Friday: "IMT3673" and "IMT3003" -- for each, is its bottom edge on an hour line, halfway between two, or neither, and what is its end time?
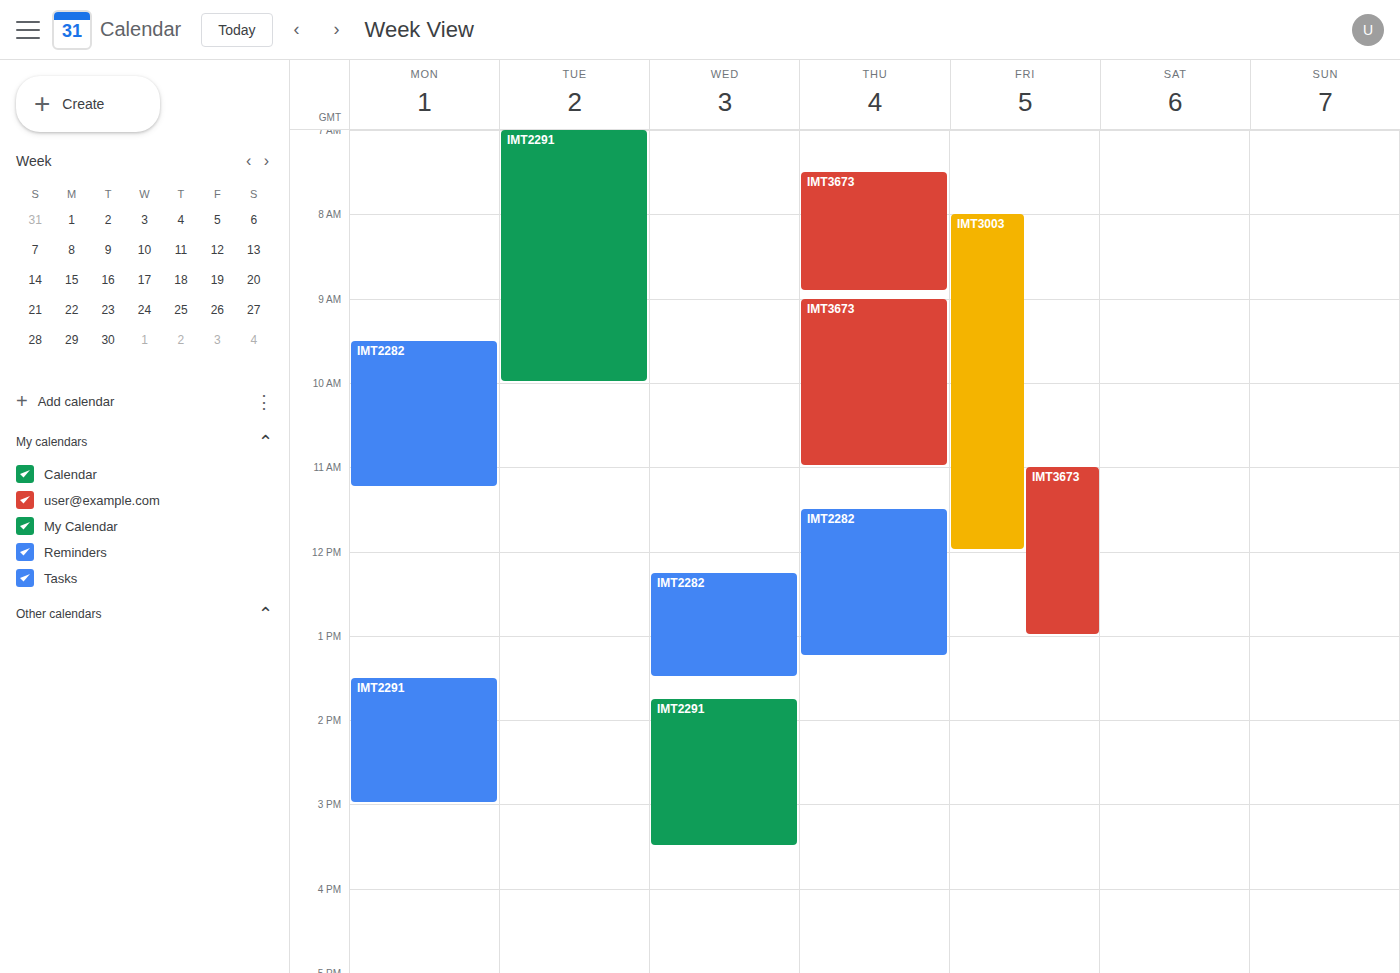
"IMT3673": 1:00 PM, exactly on the 1 PM line. "IMT3003": 12:00 PM, exactly on the 12 PM line.